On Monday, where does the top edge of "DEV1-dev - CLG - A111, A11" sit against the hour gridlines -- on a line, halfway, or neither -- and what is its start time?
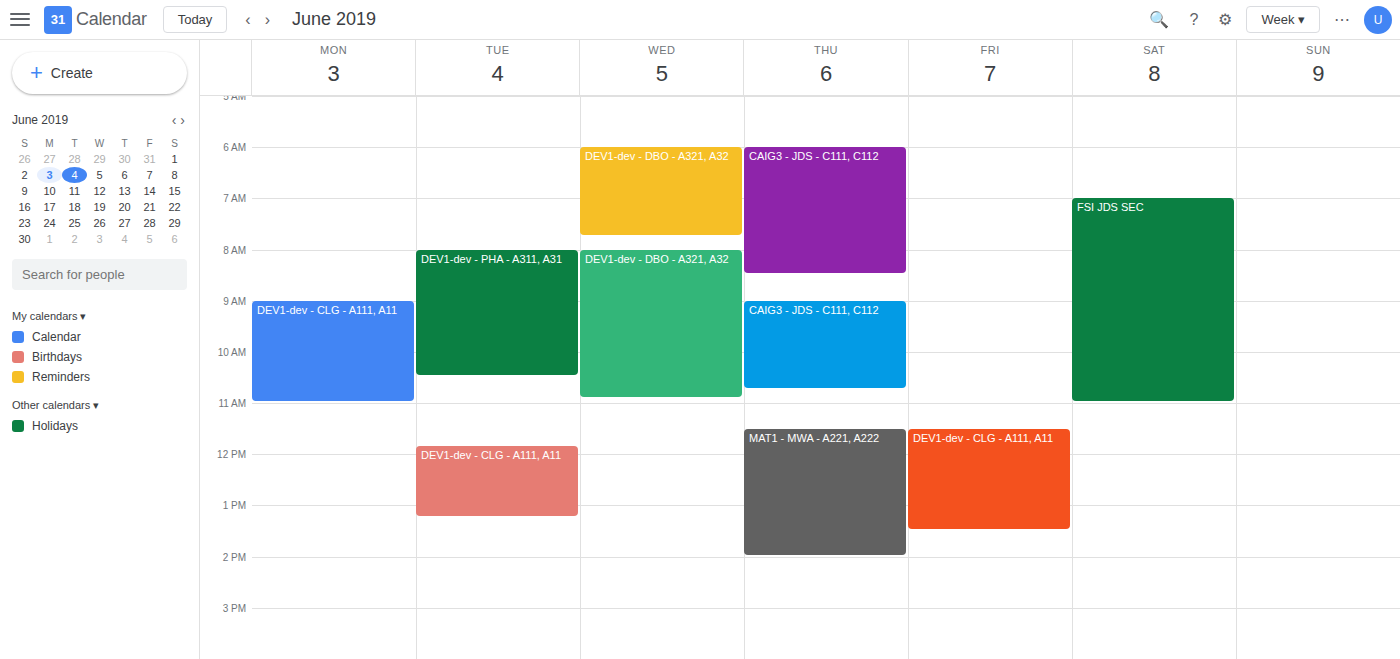
9:00 AM -- exactly on the 9 AM line.